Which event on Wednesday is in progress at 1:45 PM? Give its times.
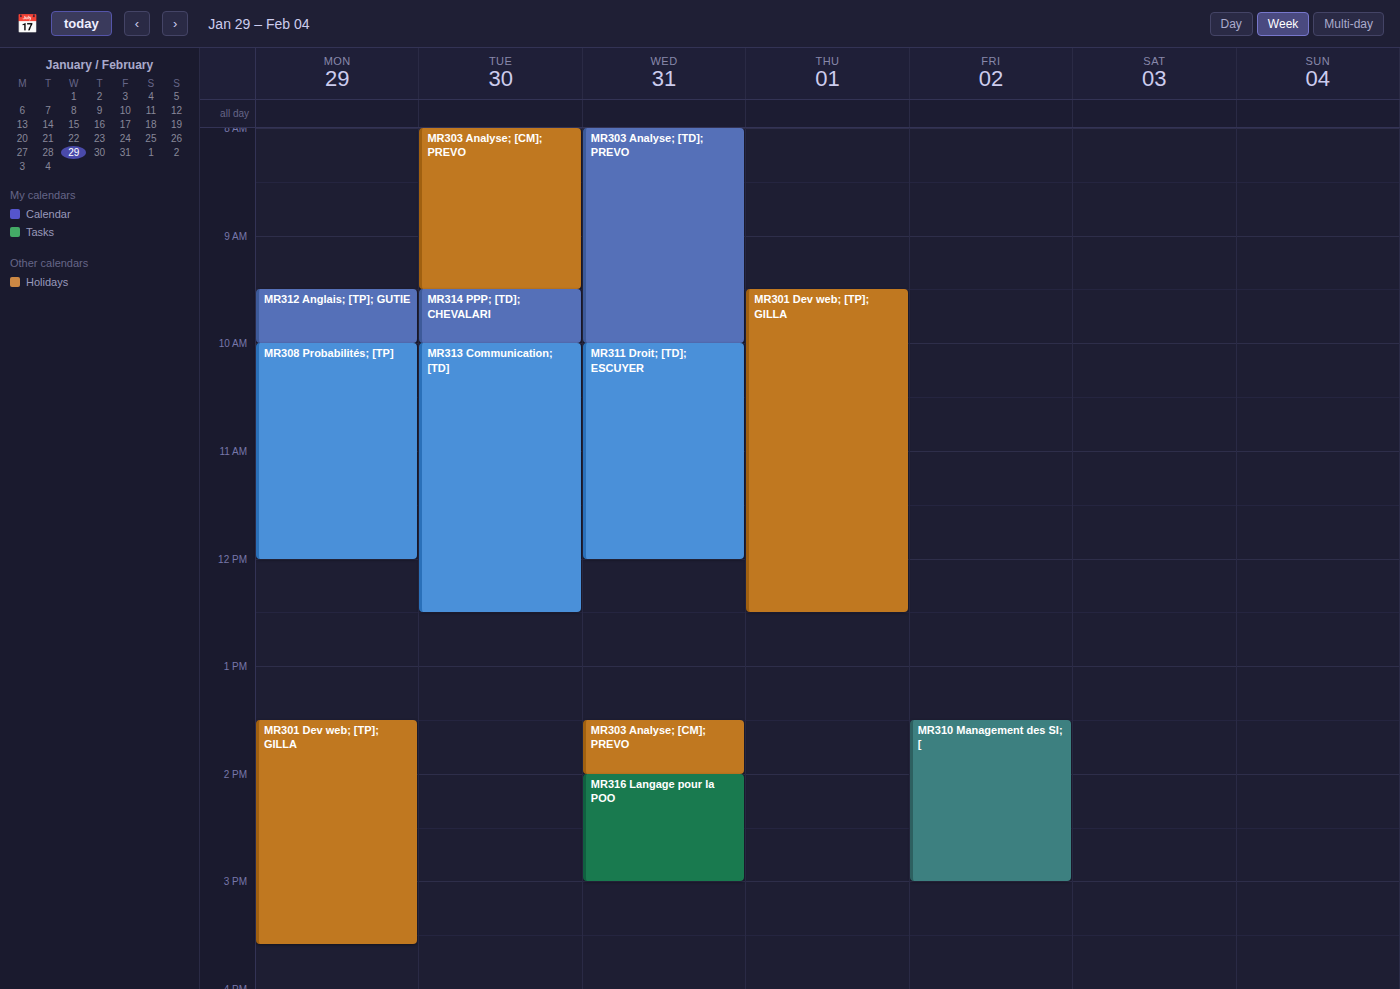
"MR303 Analyse; [CM]; PREVO", 1:30 PM to 2:00 PM